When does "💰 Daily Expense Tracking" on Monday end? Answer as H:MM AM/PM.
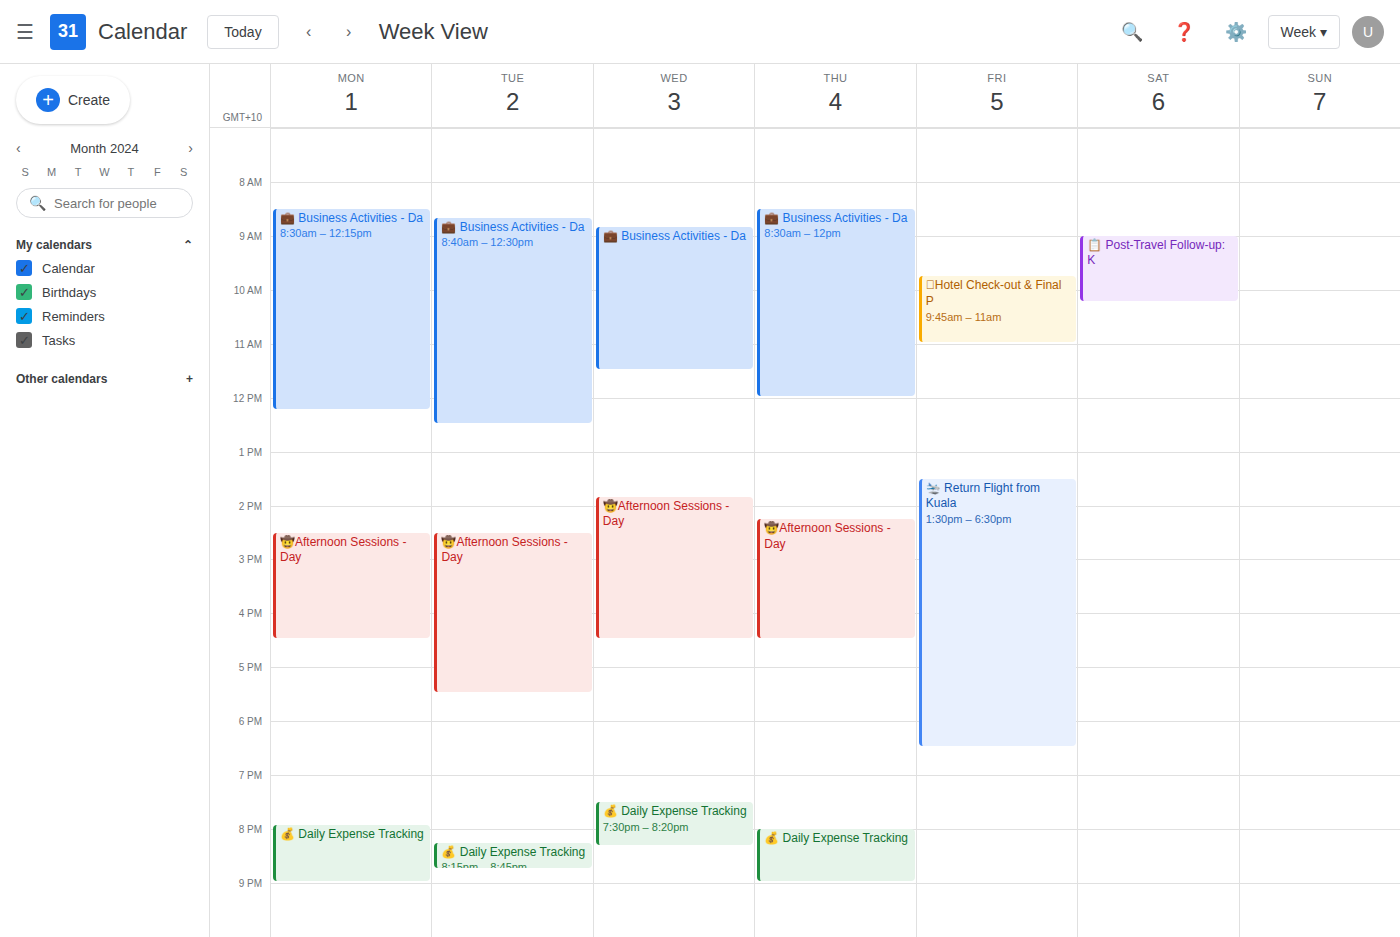
9:00 PM